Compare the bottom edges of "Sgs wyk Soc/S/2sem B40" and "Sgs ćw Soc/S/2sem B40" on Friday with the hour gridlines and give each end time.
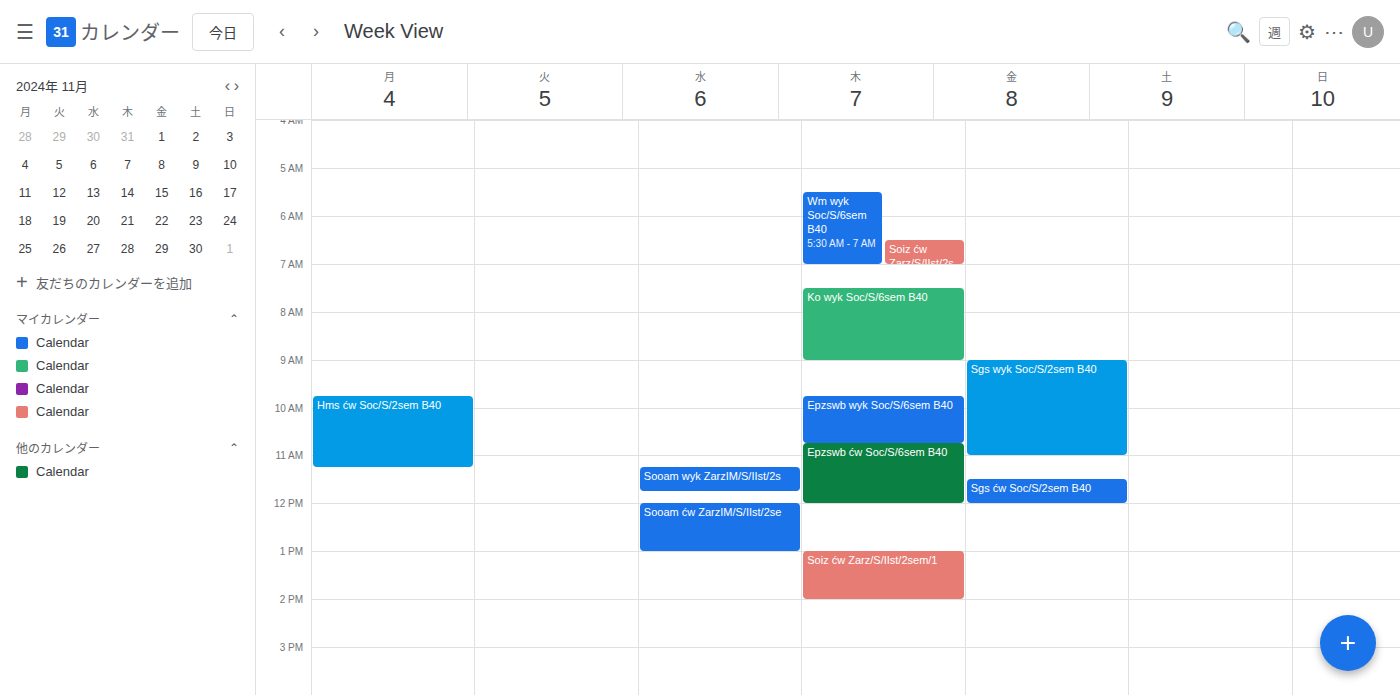
"Sgs wyk Soc/S/2sem B40": 11:00 AM, exactly on the 11 AM line. "Sgs ćw Soc/S/2sem B40": 12:00 PM, exactly on the 12 PM line.